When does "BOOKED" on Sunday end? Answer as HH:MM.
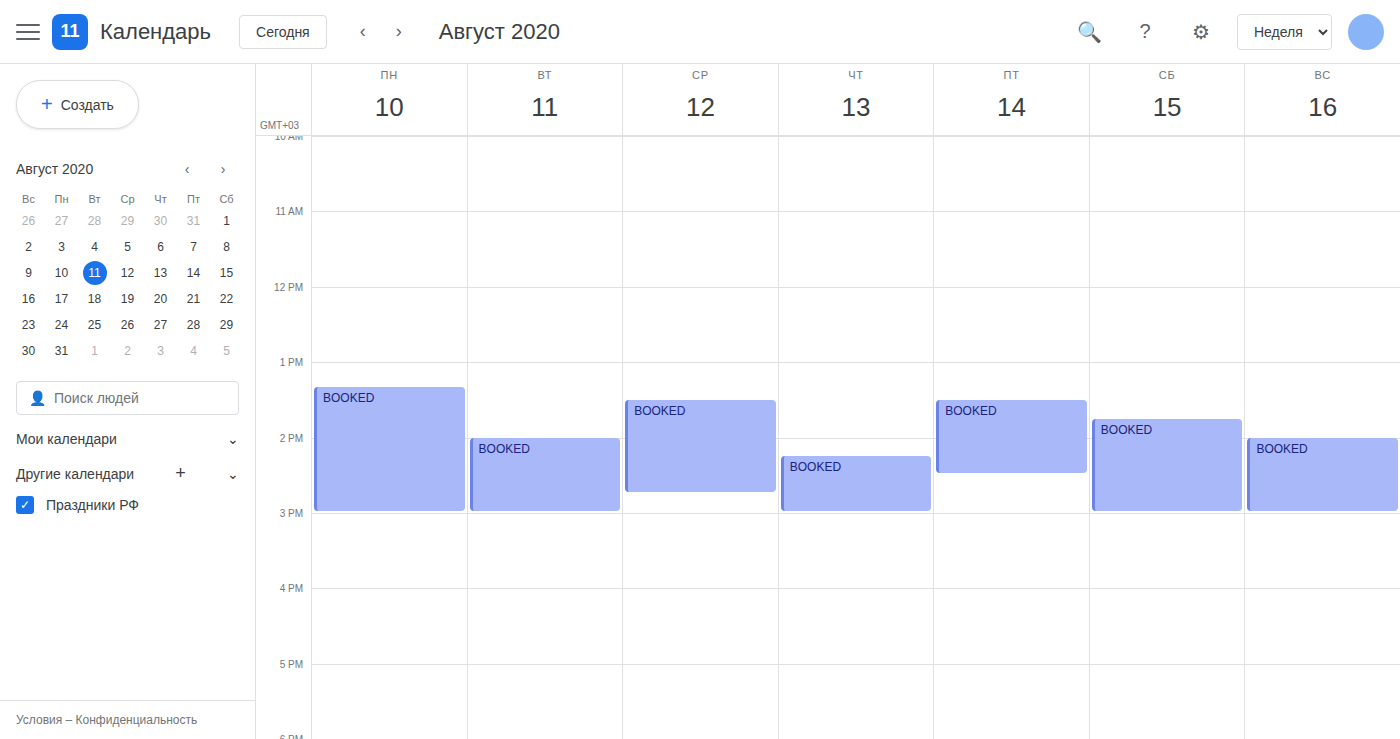
15:00